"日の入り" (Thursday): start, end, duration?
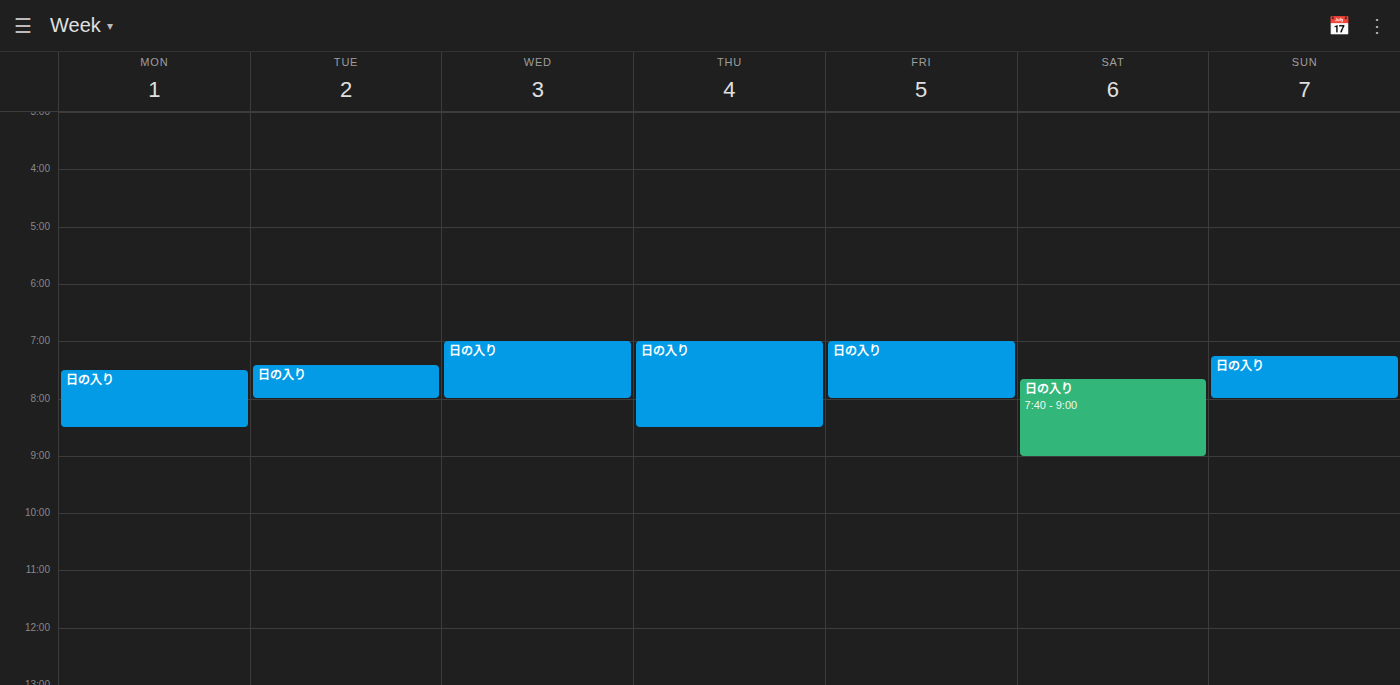
7:00 AM to 8:30 AM, 1 hour 30 minutes